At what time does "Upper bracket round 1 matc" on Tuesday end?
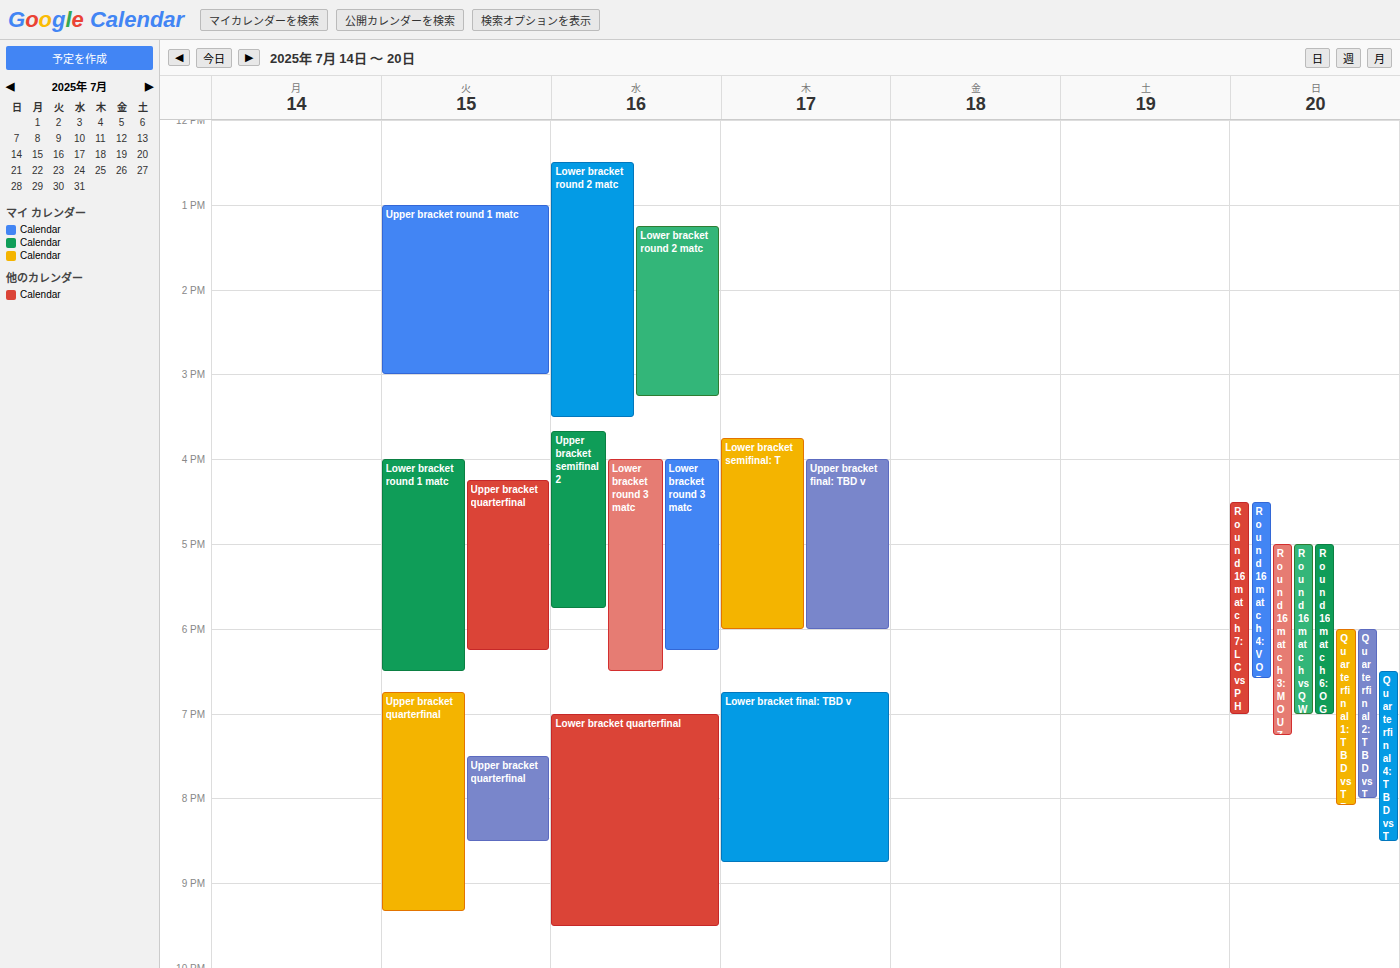
3:00 PM